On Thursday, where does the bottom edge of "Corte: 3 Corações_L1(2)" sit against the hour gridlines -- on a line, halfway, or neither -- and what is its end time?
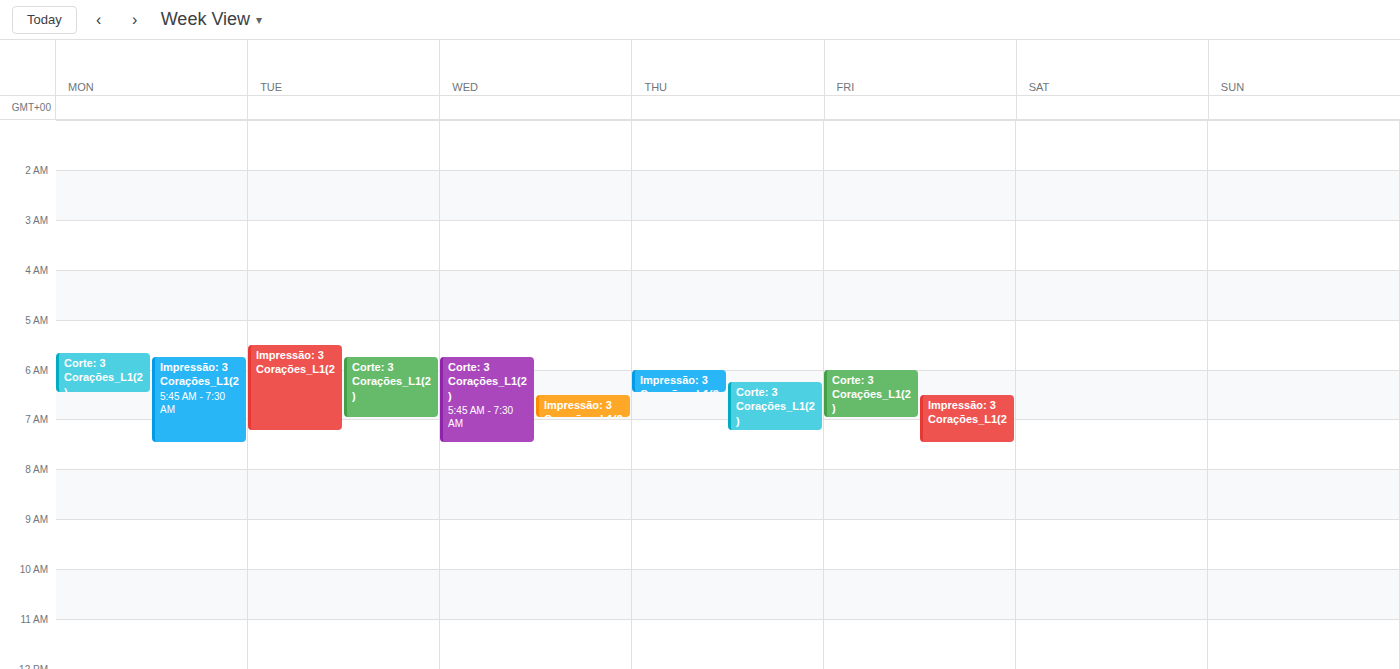
07:15 -- neither: a quarter of the way from the 07:00 line to the 08:00 line.